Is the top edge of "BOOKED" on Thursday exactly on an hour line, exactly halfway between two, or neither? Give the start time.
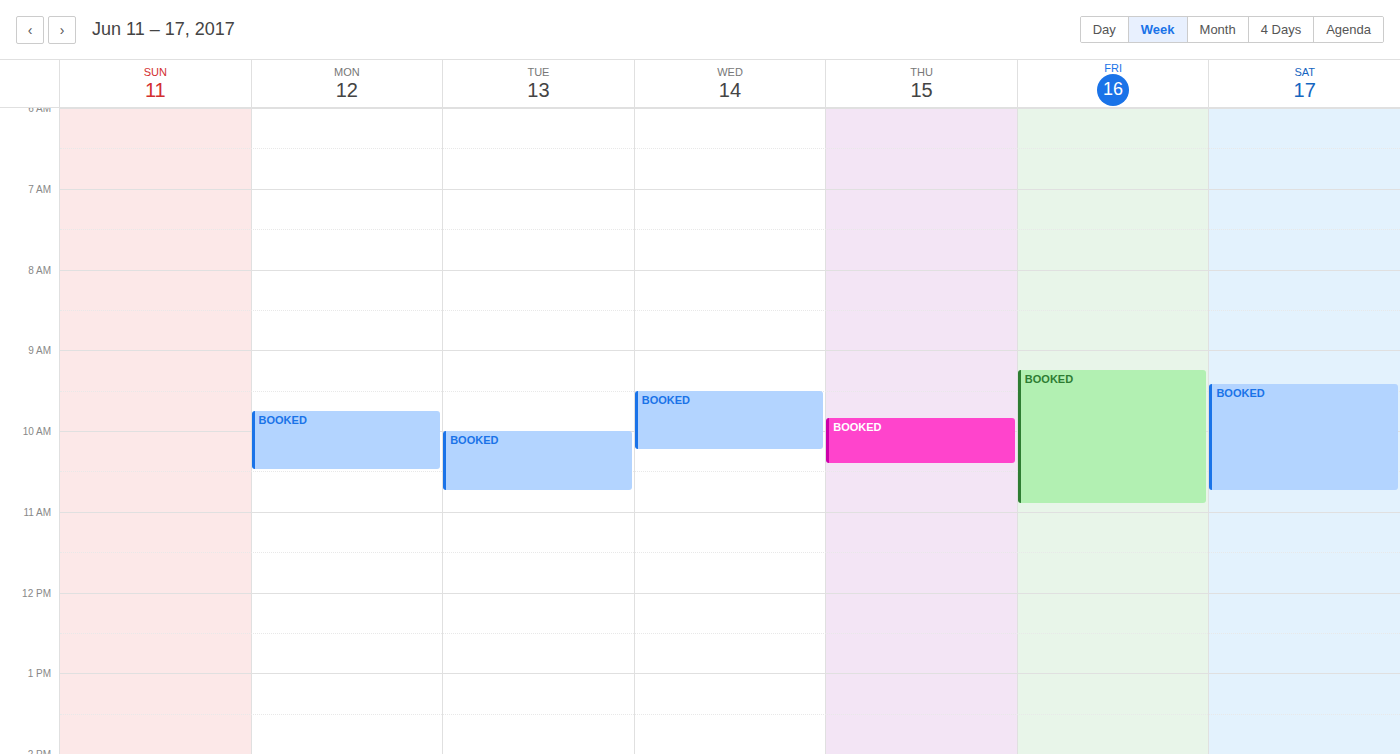
09:50 -- neither: 50 minutes below the 09:00 line and 10 minutes above the 10:00 line.